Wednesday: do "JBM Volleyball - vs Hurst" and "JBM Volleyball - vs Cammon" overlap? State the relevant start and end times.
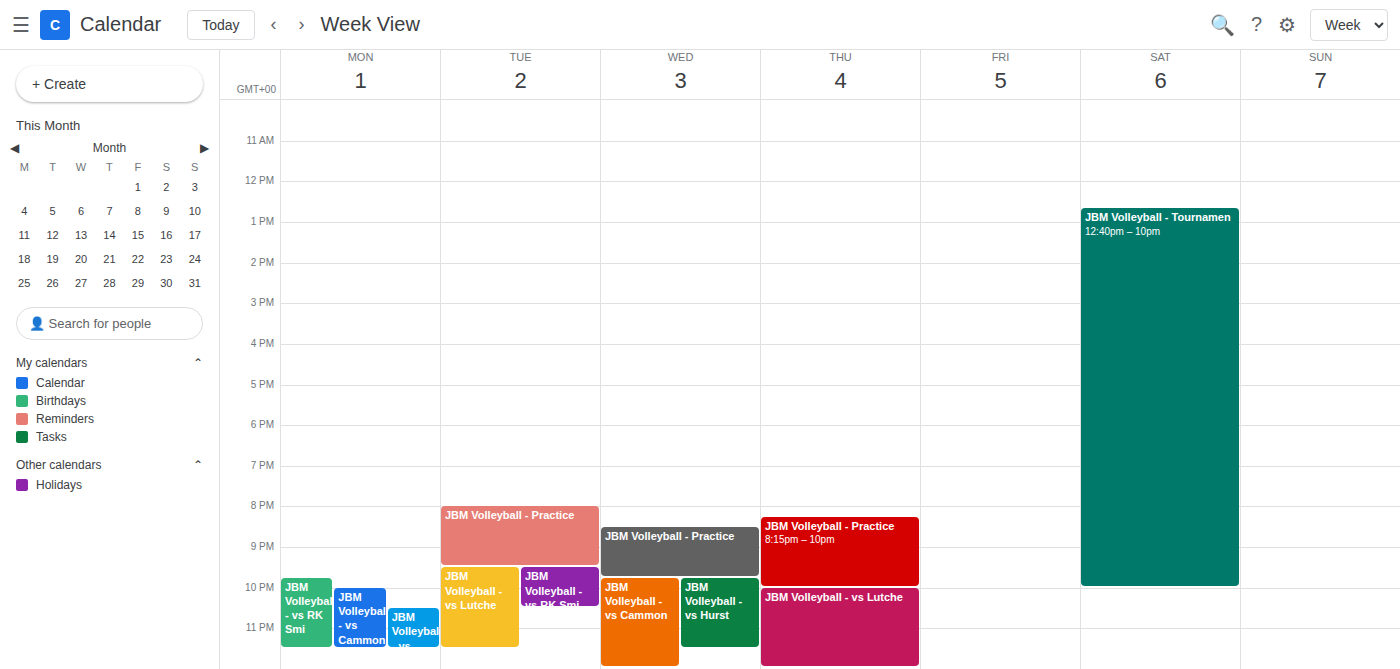
"JBM Volleyball - vs Cammon" starts at 9:45 PM, before "JBM Volleyball - vs Hurst" ends at 11:30 PM -- they overlap.